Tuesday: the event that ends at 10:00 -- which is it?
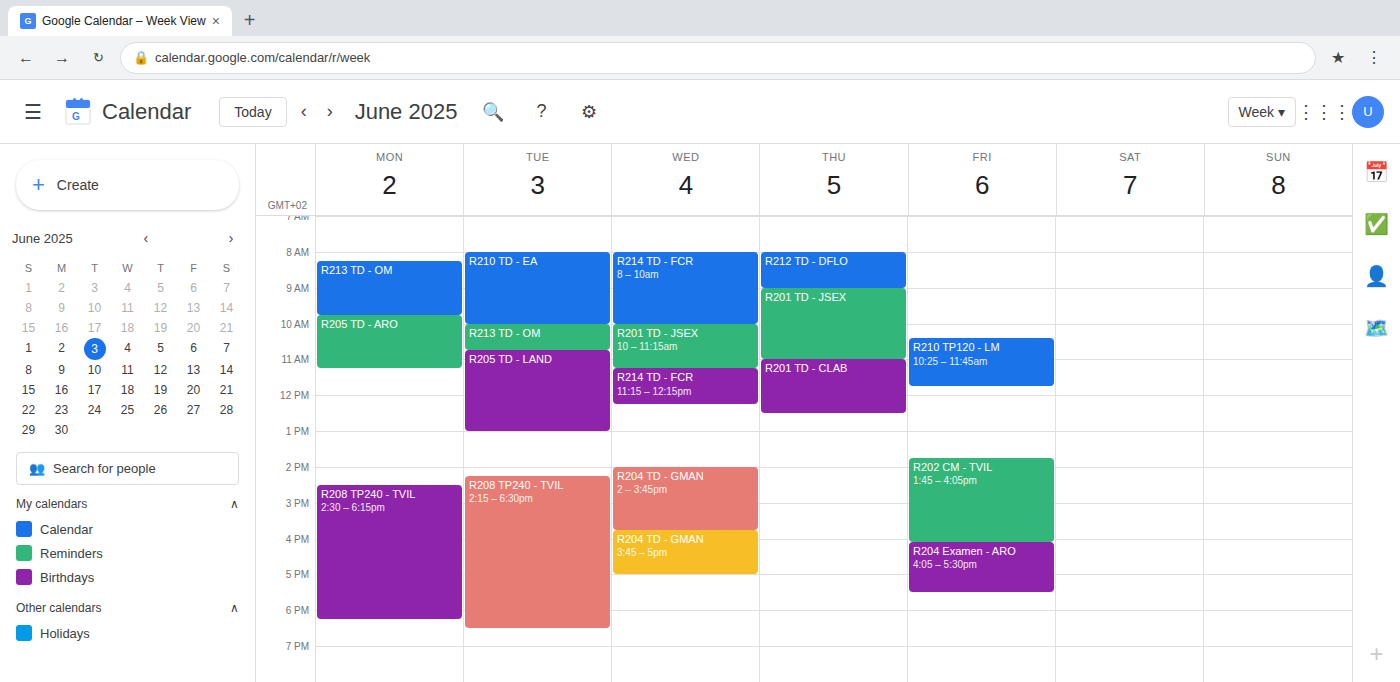
"R210 TD - EA"